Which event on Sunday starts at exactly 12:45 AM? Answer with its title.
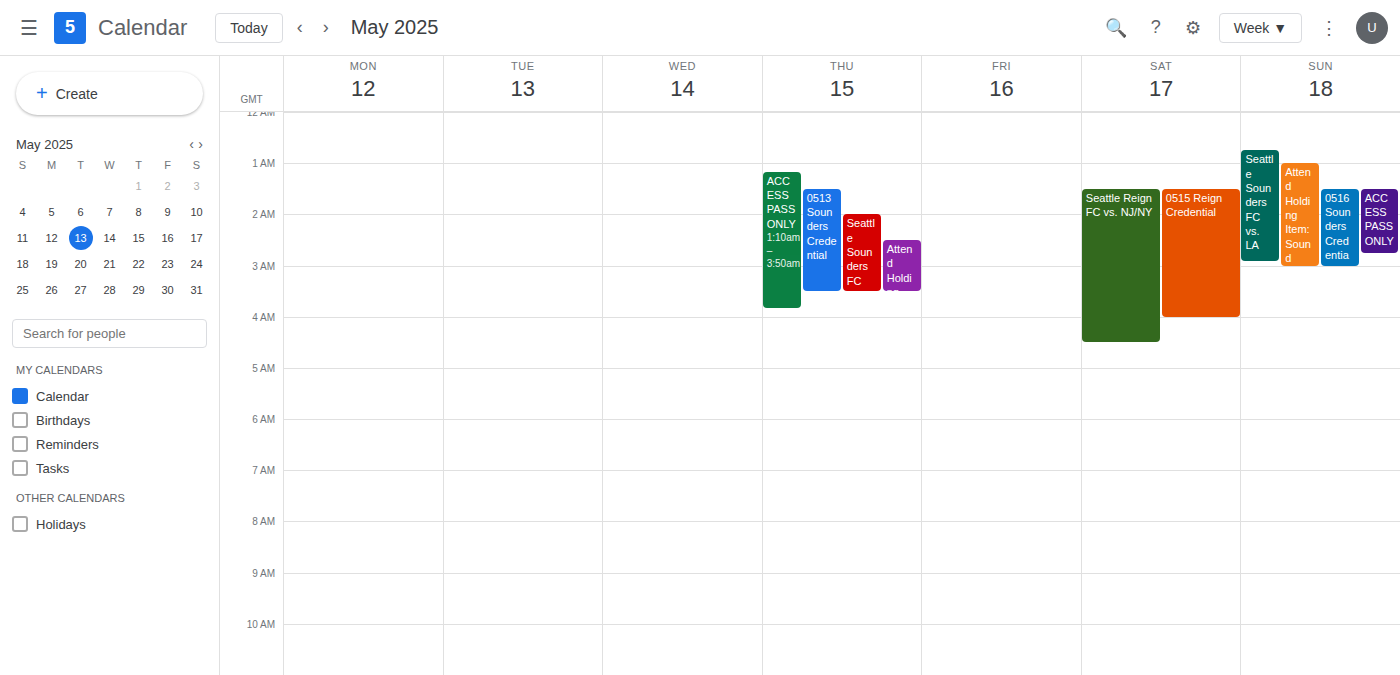
"Seattle Sounders FC vs. LA"